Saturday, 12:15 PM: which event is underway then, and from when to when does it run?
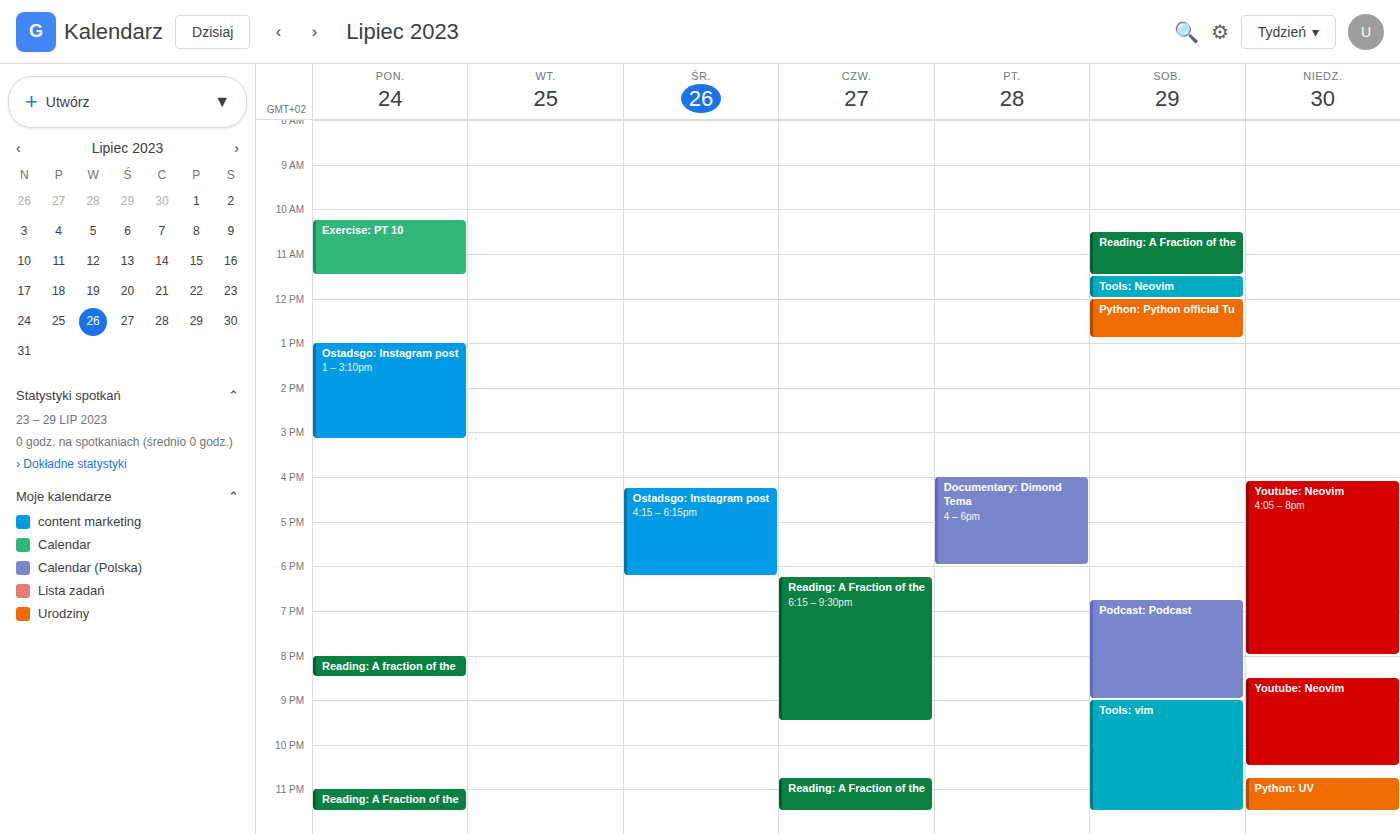
"Python: Python official Tu", 12:00 PM to 12:55 PM